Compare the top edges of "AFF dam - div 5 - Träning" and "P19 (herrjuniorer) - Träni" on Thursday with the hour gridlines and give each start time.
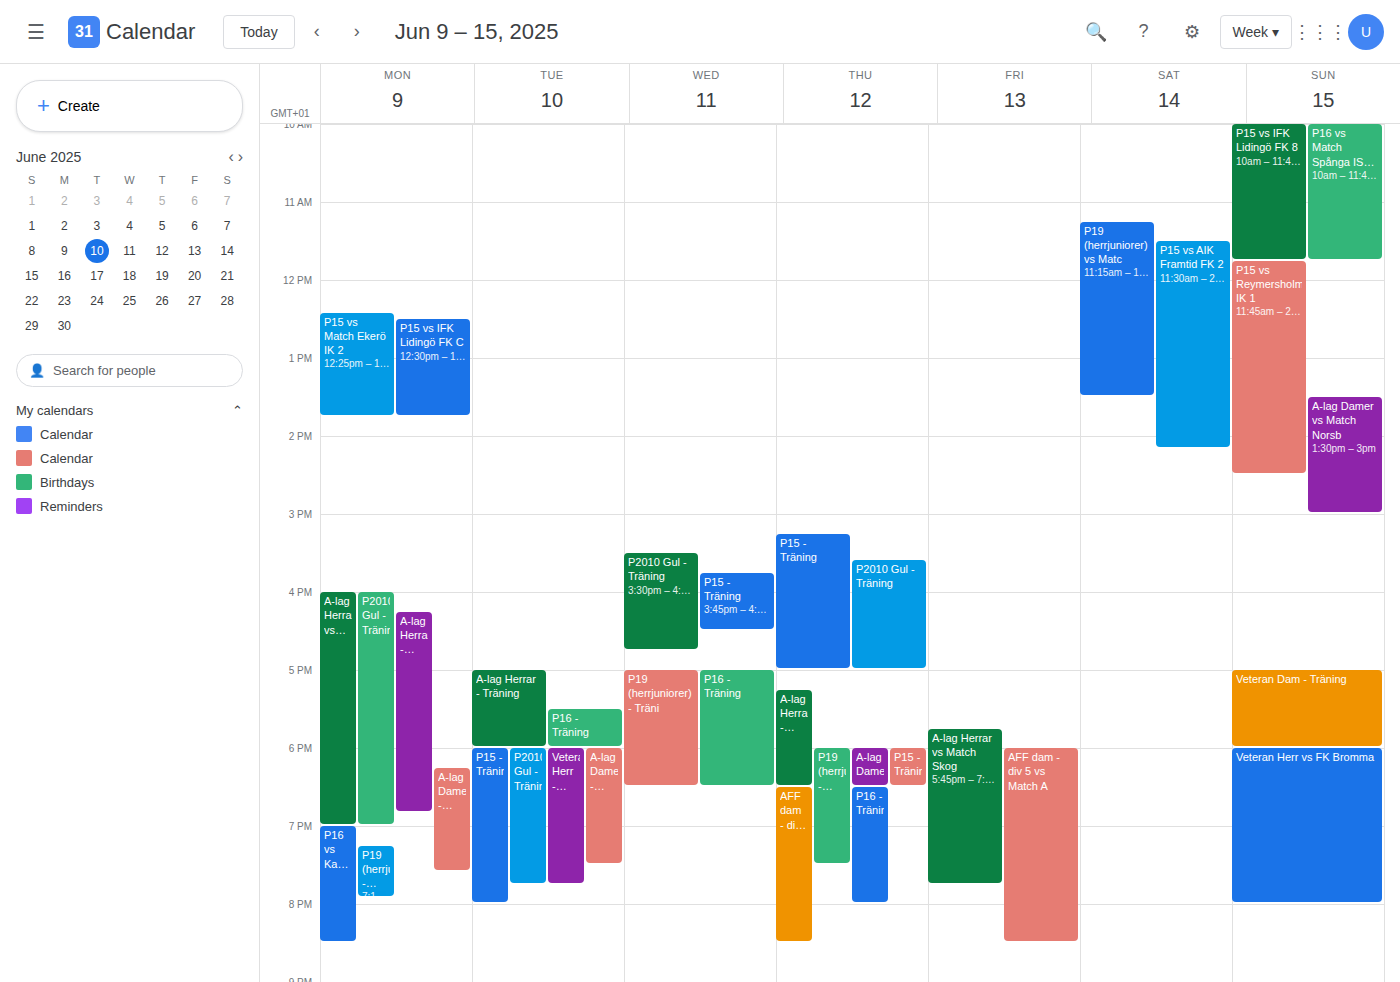
"AFF dam - div 5 - Träning": 6:30 PM, halfway between the 6 PM and 7 PM lines. "P19 (herrjuniorer) - Träni": 6:00 PM, exactly on the 6 PM line.